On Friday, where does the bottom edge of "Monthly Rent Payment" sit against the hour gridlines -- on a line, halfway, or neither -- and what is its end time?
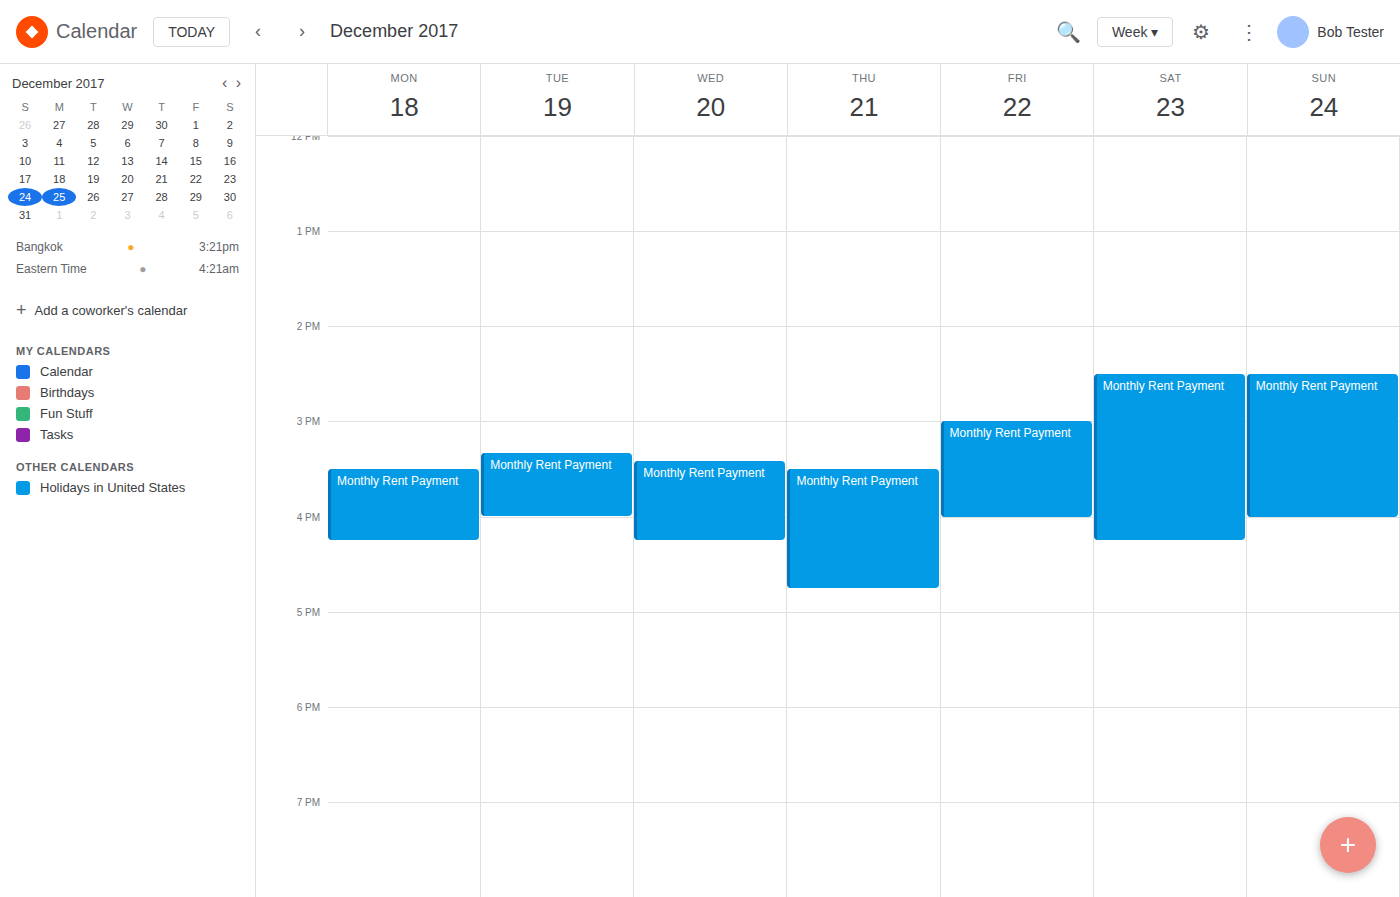
4:00 PM -- exactly on the 4 PM line.